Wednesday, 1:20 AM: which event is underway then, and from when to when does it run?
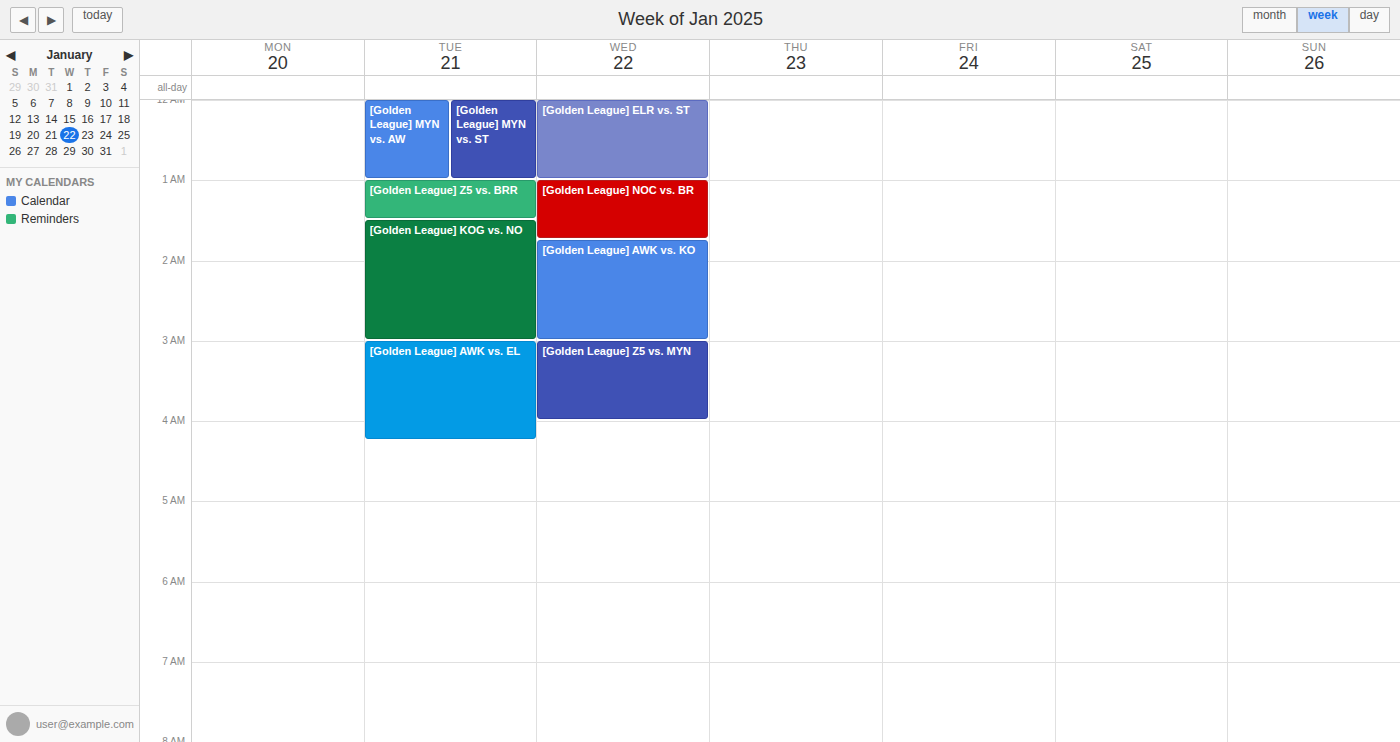
"[Golden League] NOC vs. BR", 1:00 AM to 1:45 AM